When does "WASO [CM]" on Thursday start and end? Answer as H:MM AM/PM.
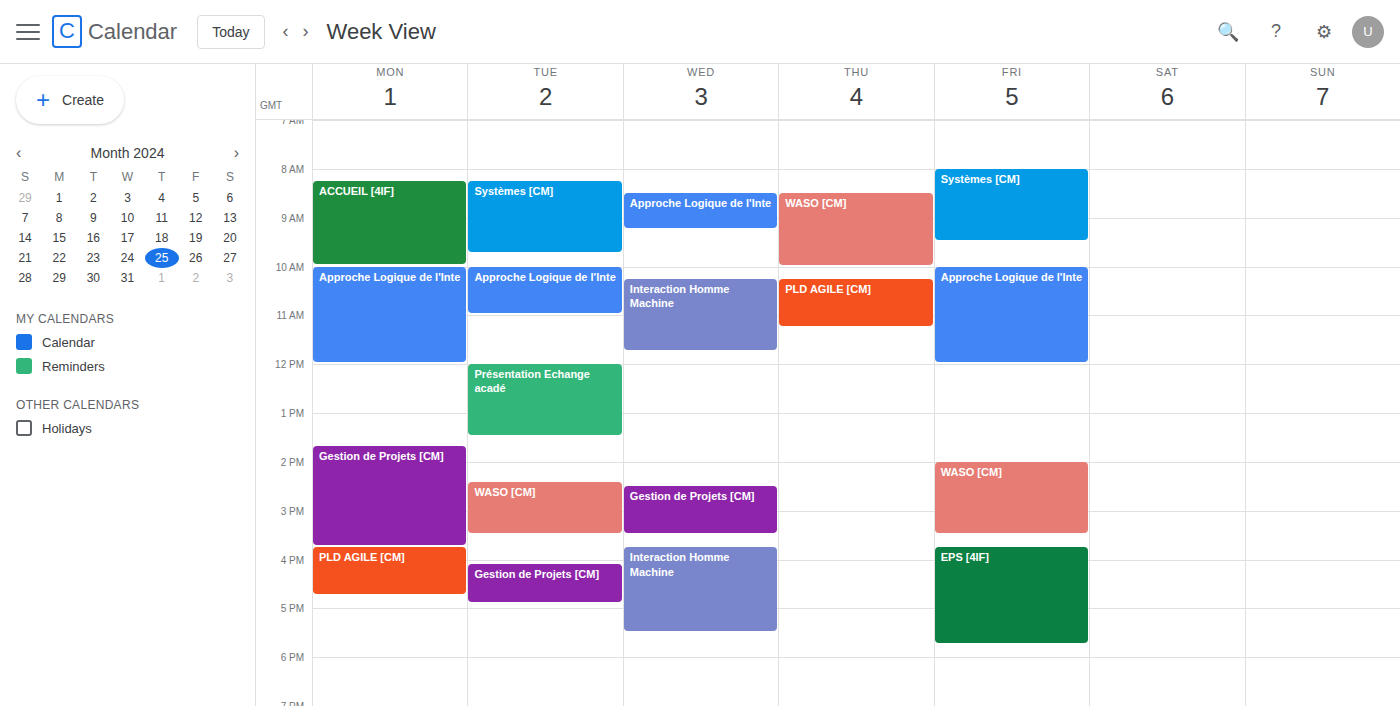
8:30 AM to 10:00 AM